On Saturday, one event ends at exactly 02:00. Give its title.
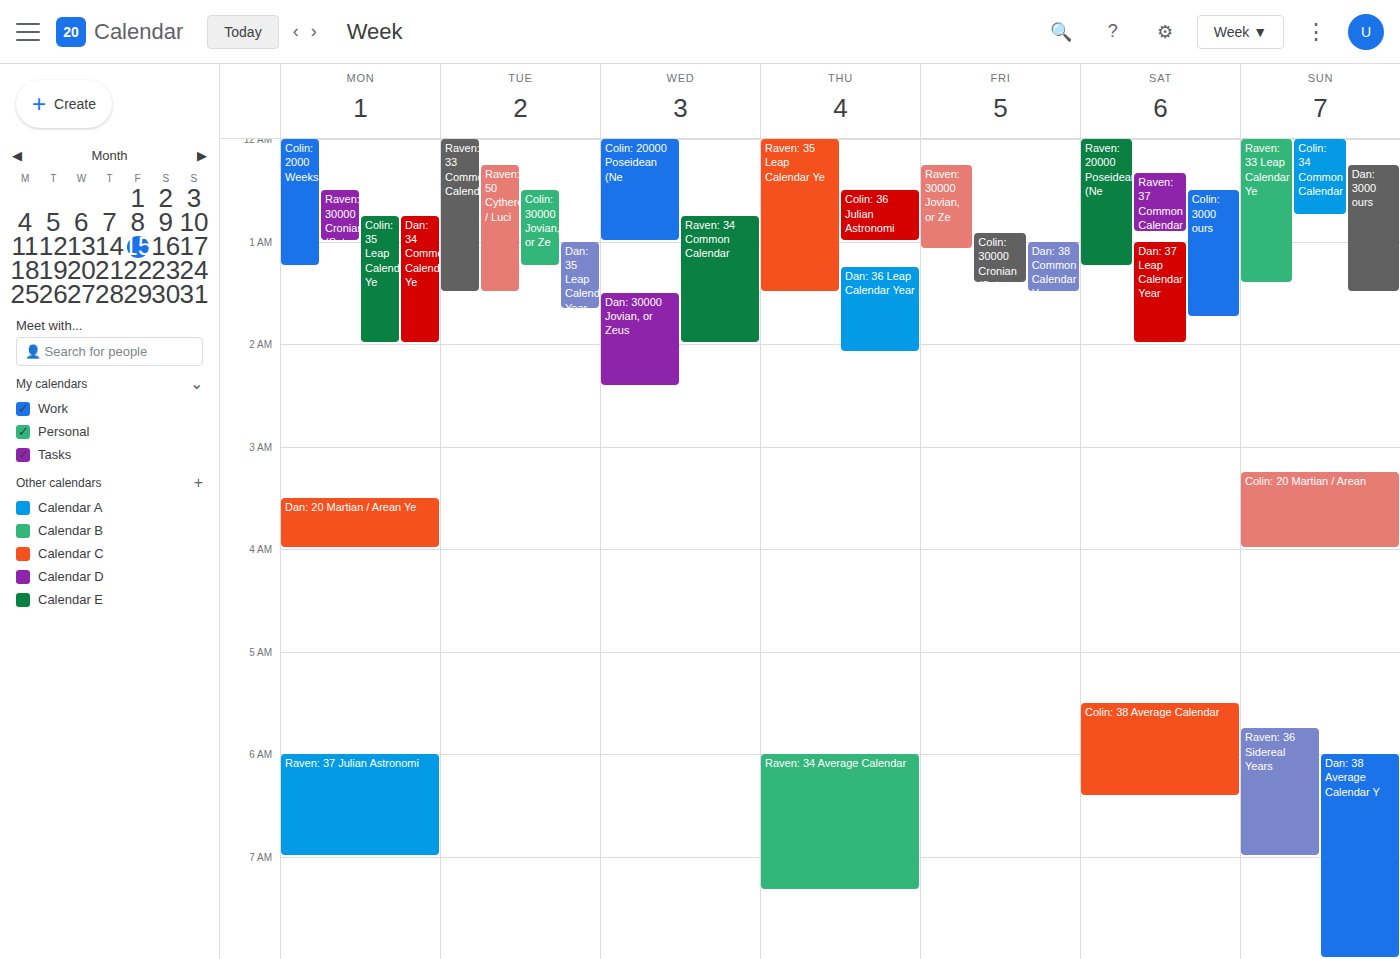
"Dan: 37 Leap Calendar Year"